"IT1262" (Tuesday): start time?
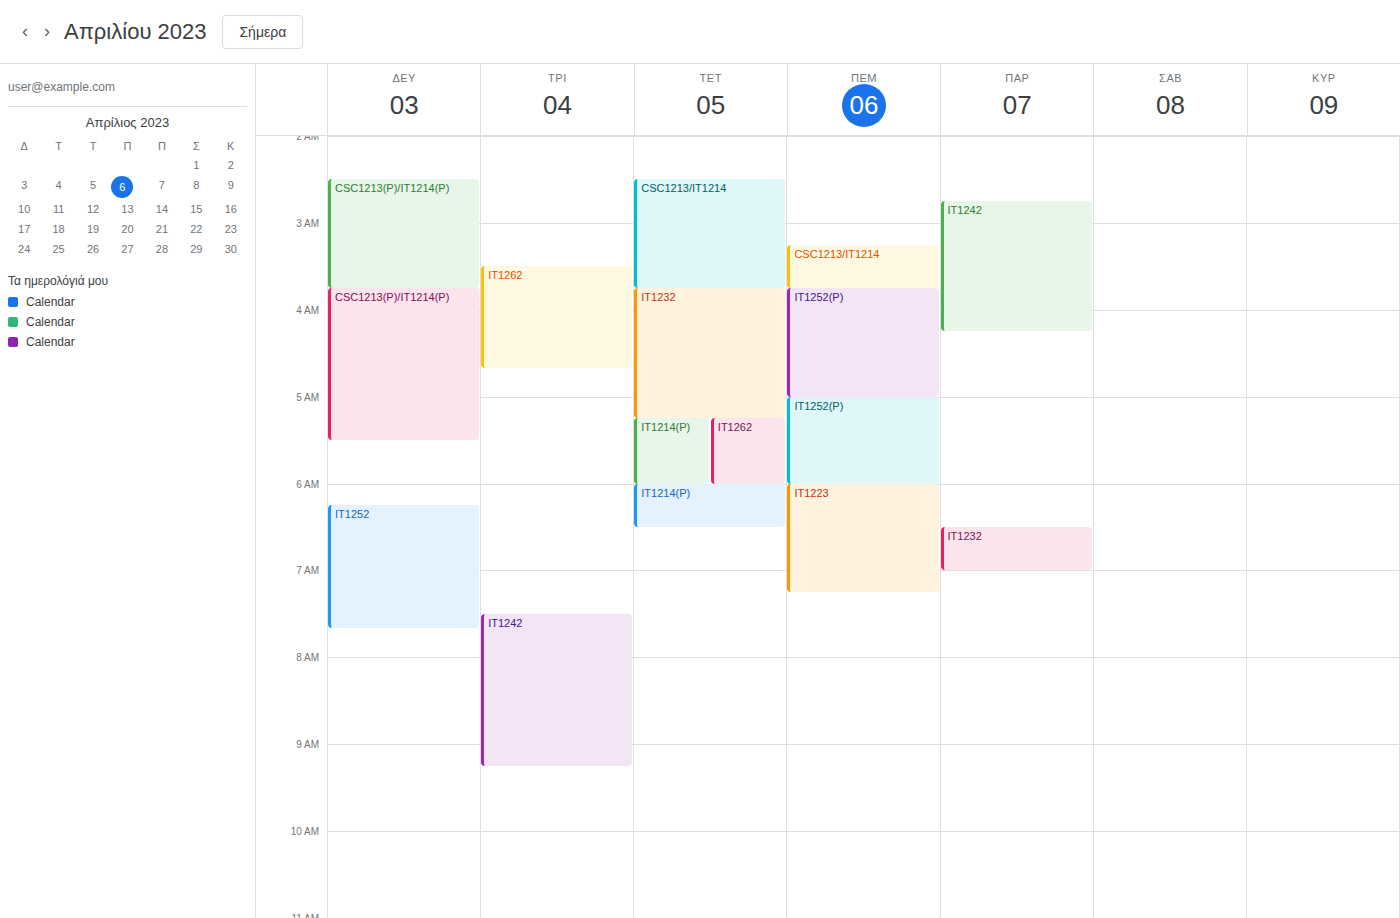
3:30 AM